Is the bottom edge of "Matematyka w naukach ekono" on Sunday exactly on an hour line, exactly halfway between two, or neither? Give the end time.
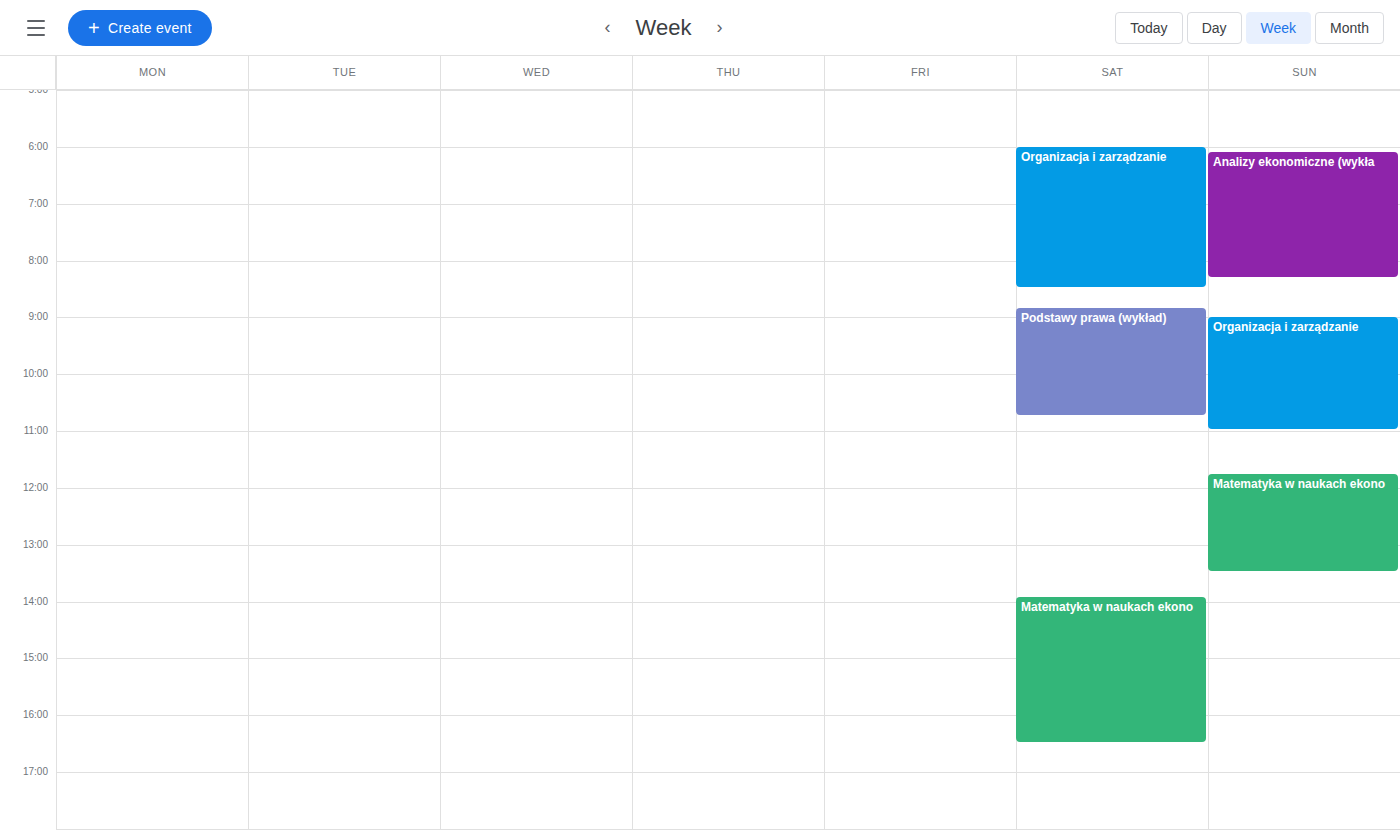
1:30 PM -- halfway between the 1 PM and 2 PM lines.